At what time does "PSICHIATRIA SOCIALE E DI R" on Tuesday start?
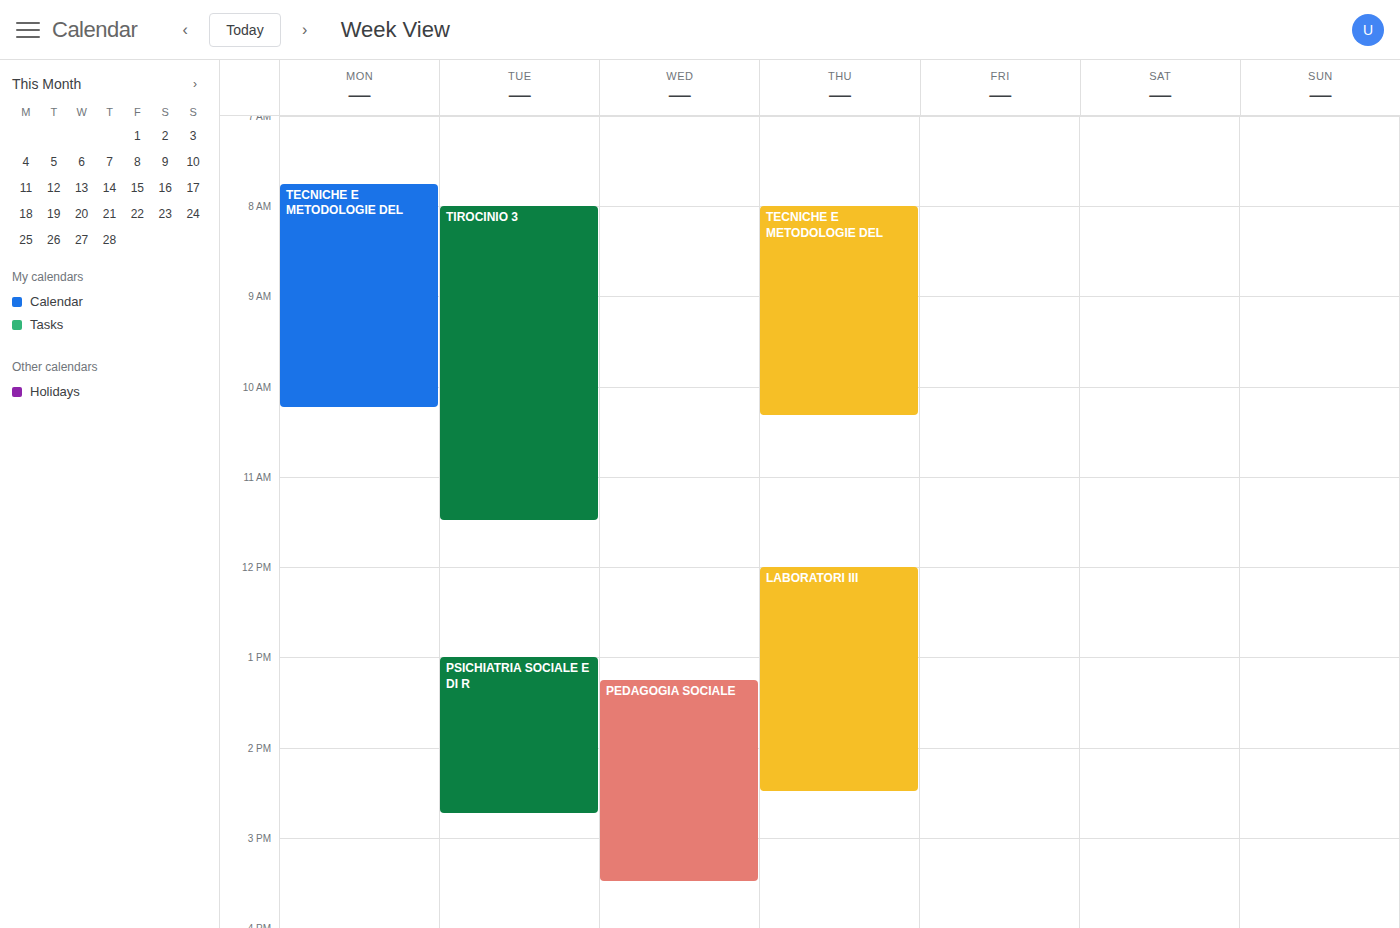
1:00 PM